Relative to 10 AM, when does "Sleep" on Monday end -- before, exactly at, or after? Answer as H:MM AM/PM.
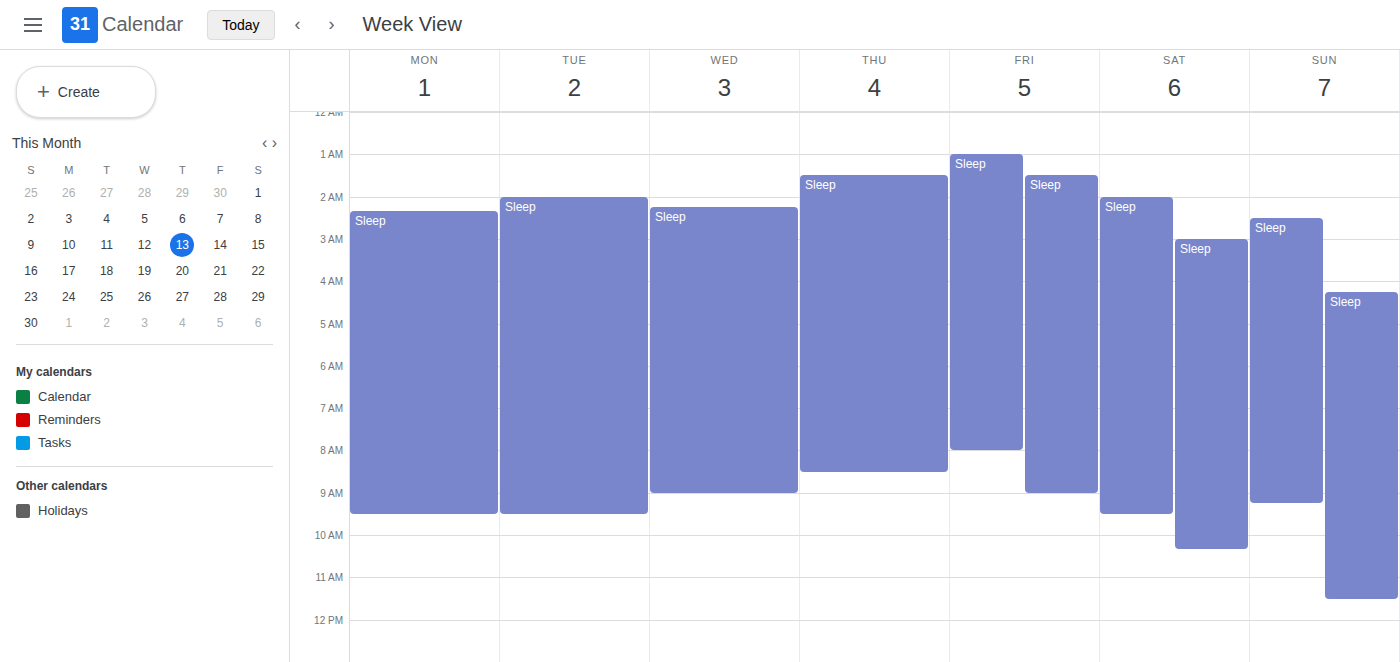
9:30 AM -- before 10 AM, 30 minutes above the 10 AM line.